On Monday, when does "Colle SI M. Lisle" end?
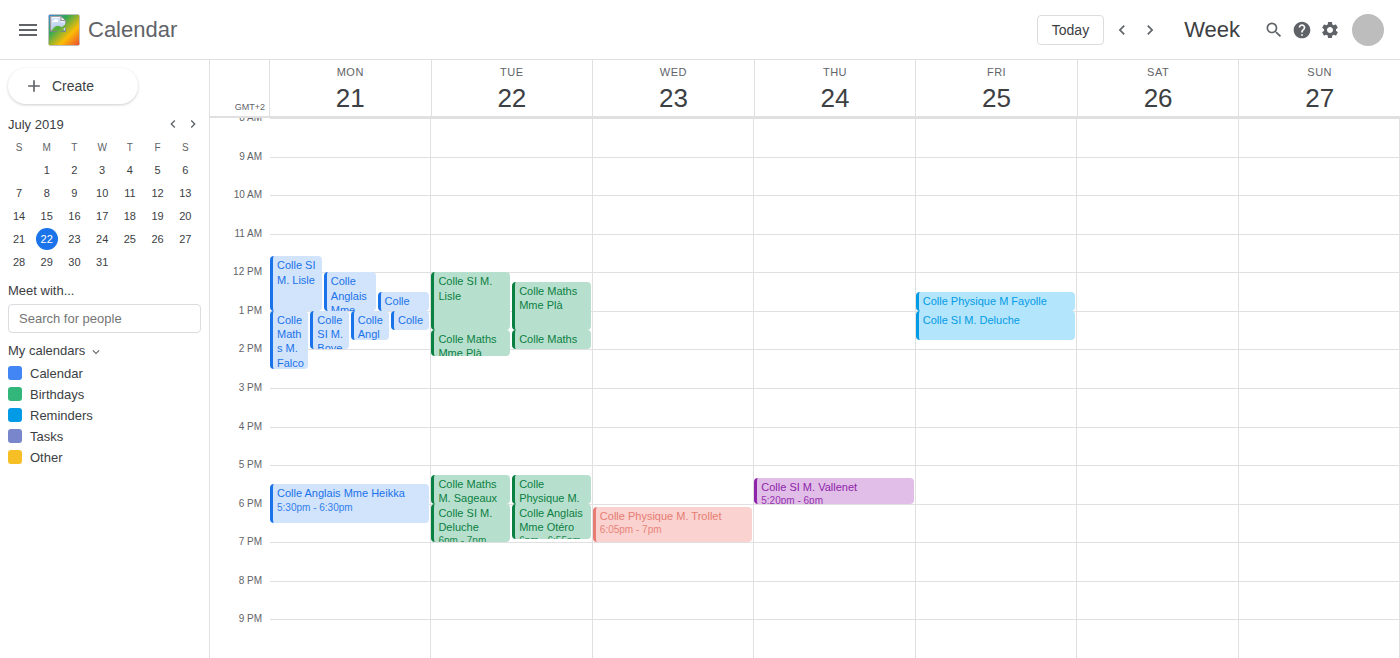
1:00 PM